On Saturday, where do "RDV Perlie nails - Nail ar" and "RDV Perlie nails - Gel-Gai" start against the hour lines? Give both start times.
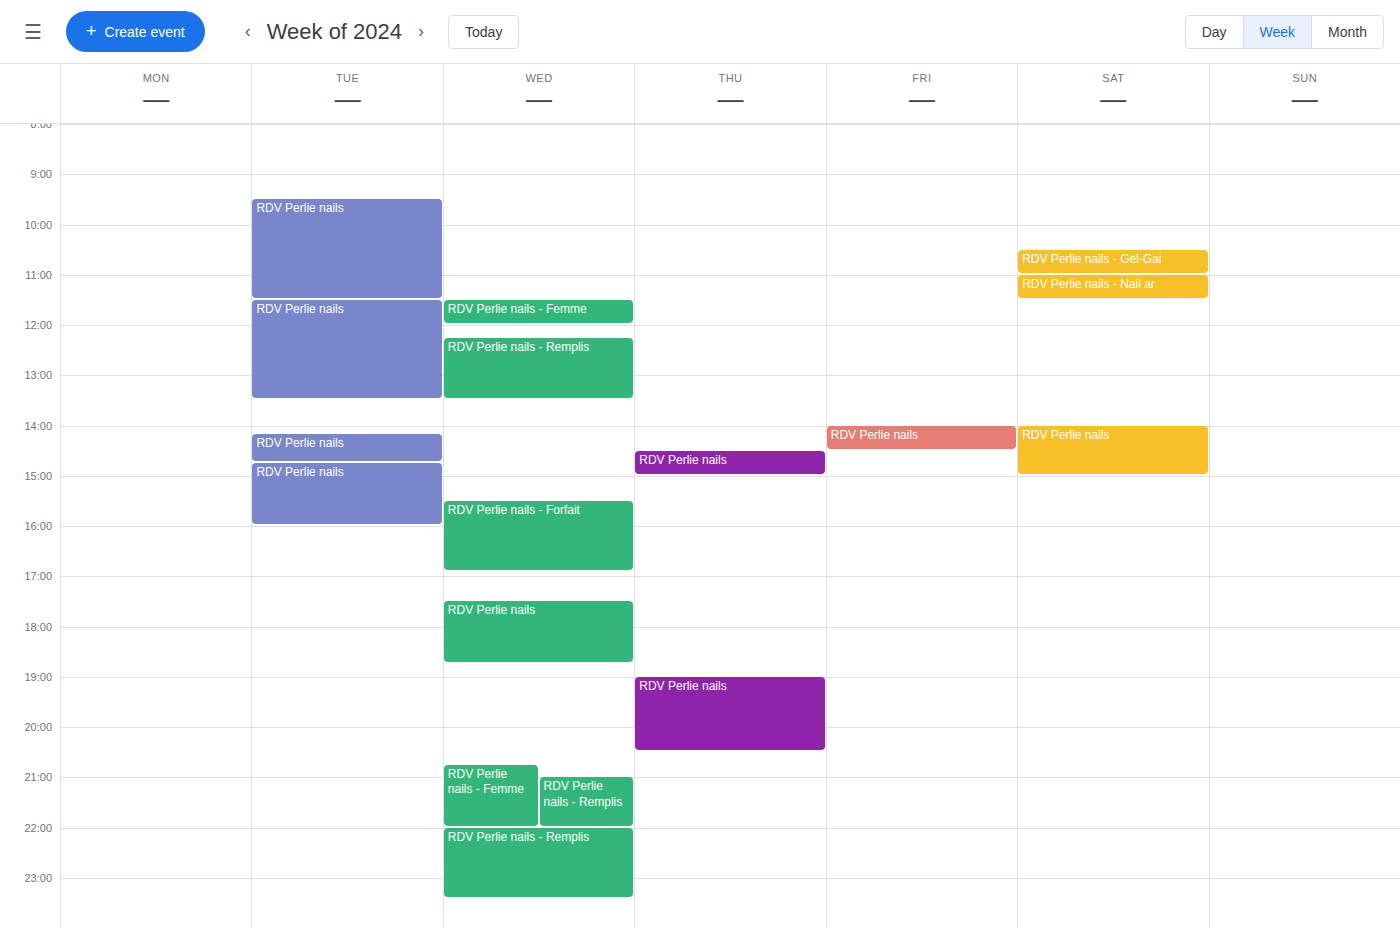
"RDV Perlie nails - Nail ar": 11:00, exactly on the 11:00 line. "RDV Perlie nails - Gel-Gai": 10:30, halfway between the 10:00 and 11:00 lines.